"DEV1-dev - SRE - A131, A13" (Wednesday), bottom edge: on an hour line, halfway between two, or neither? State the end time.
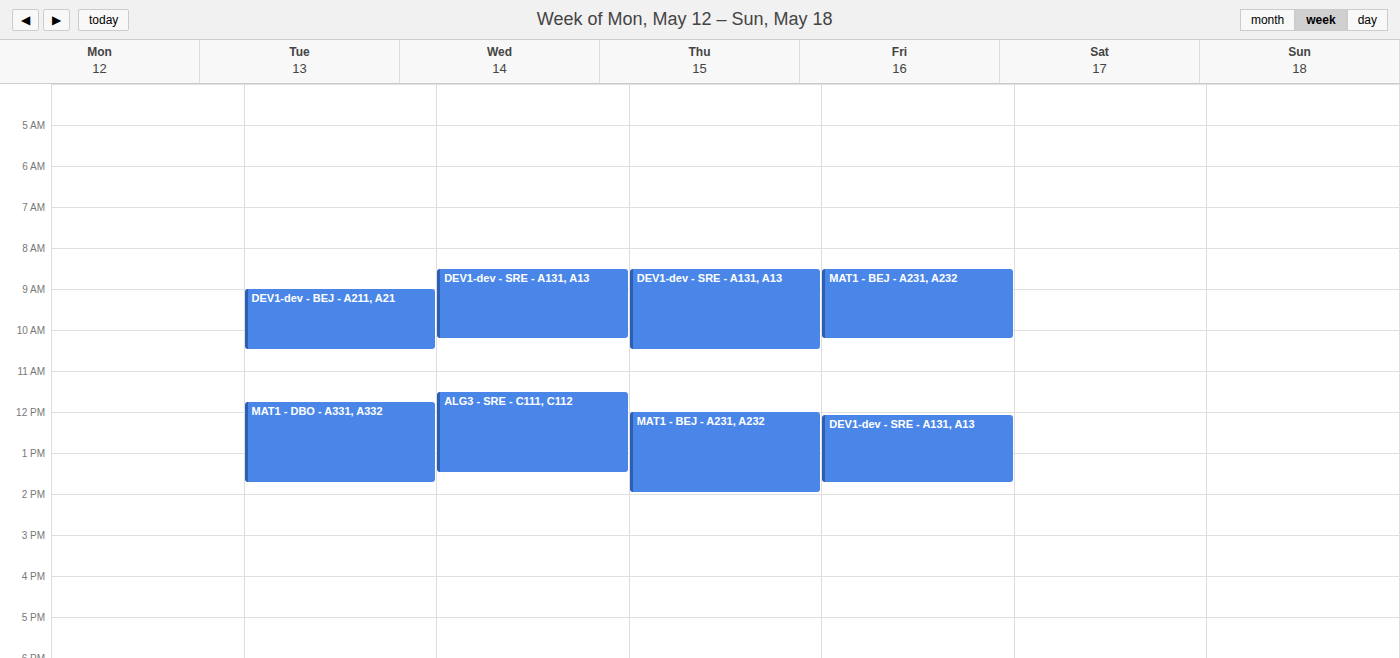
10:15 AM -- neither: a quarter of the way from the 10 AM line to the 11 AM line.